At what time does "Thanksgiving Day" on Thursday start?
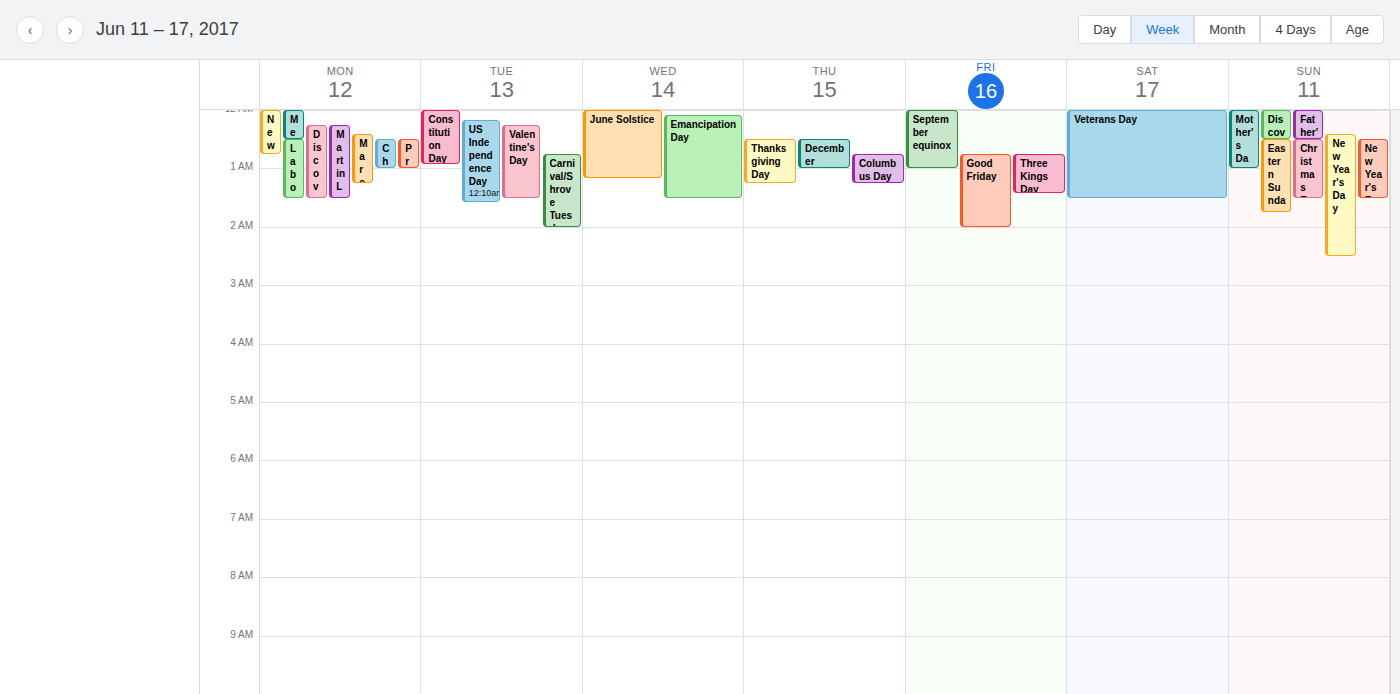
12:30 AM